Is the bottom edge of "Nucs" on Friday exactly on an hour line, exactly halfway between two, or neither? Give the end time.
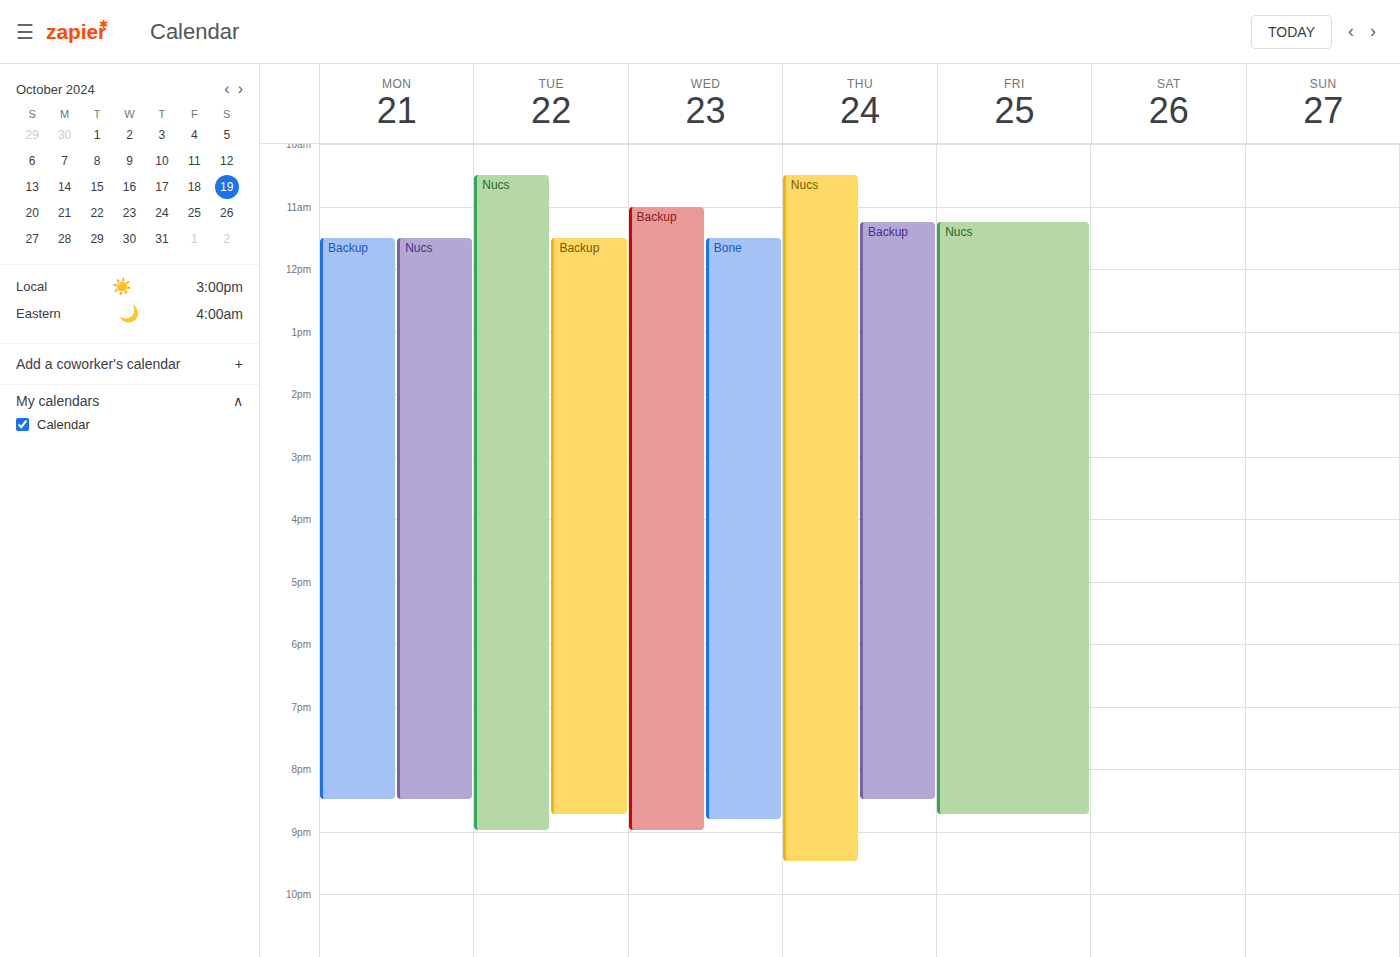
8:45 PM -- neither: three quarters of the way from the 8 PM line to the 9 PM line.